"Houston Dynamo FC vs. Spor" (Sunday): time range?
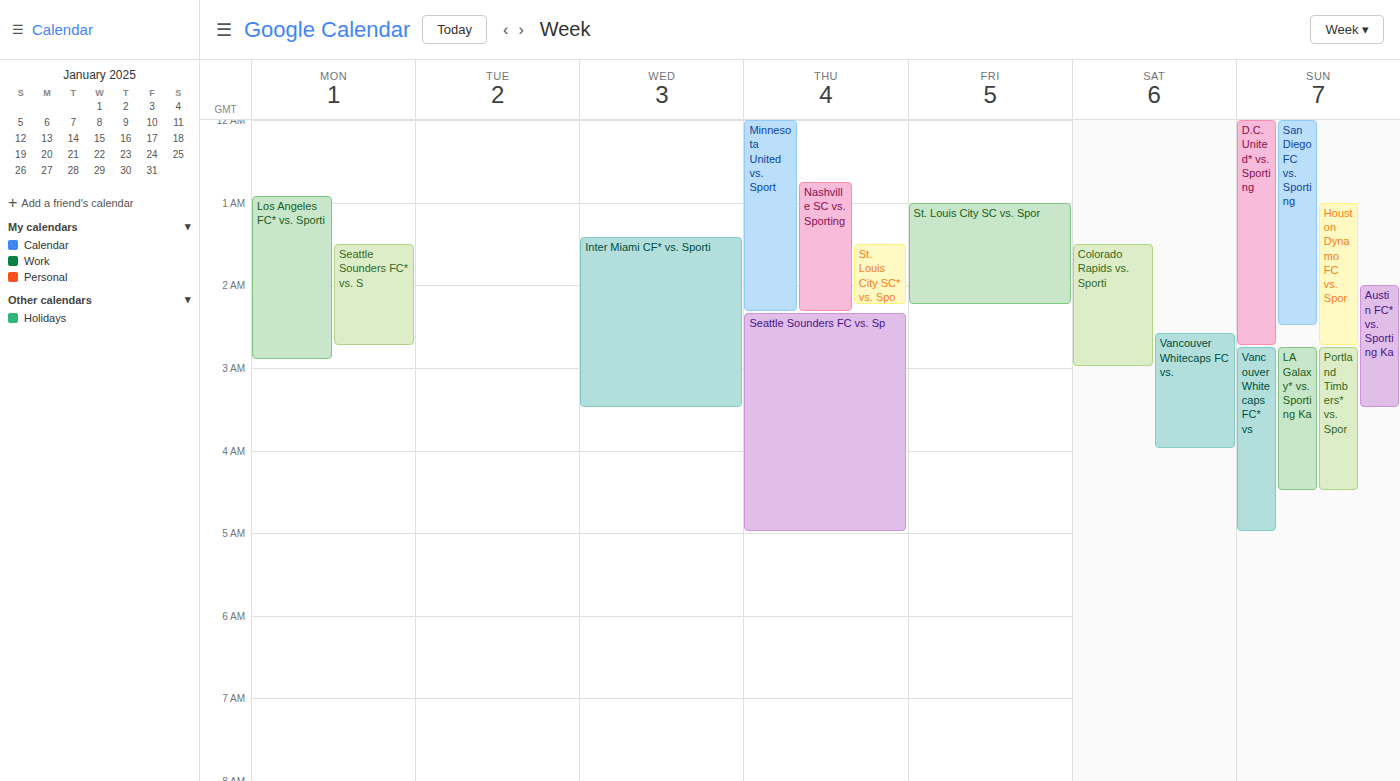
1:00 AM to 2:45 AM